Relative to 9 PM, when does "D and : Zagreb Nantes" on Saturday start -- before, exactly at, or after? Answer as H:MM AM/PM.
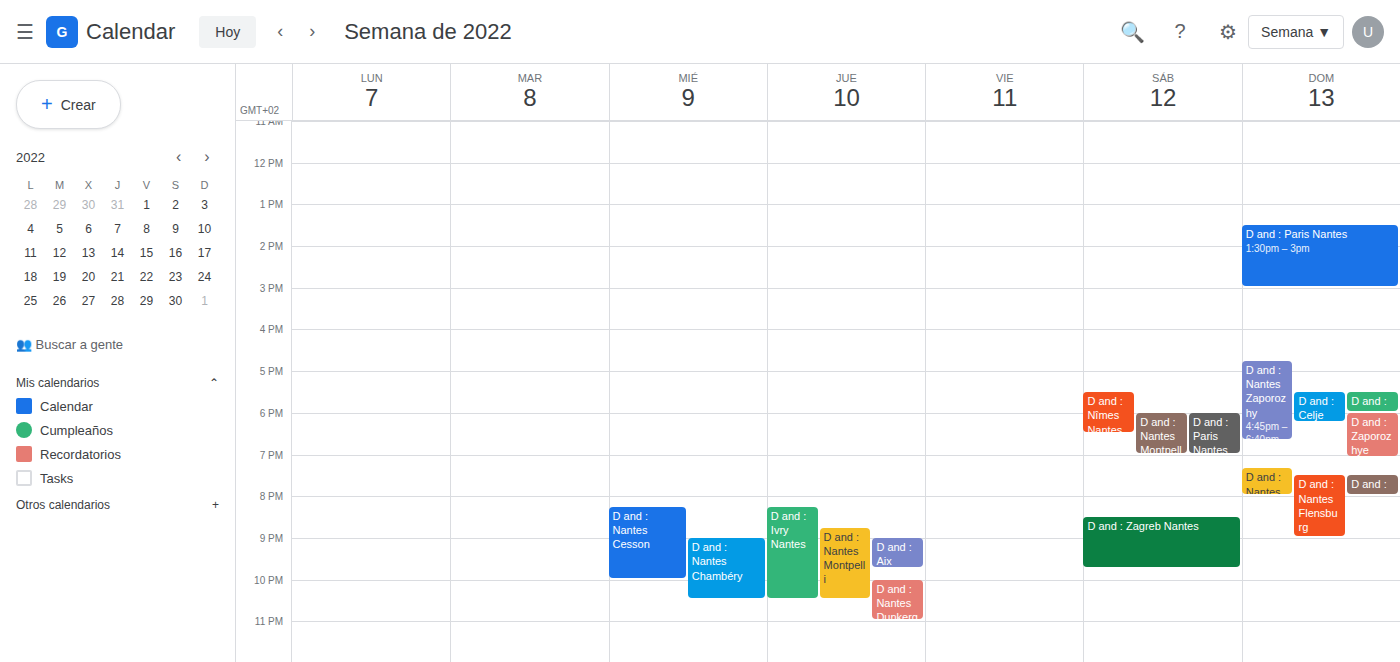
8:30 PM -- before 9 PM, 30 minutes above the 9 PM line.